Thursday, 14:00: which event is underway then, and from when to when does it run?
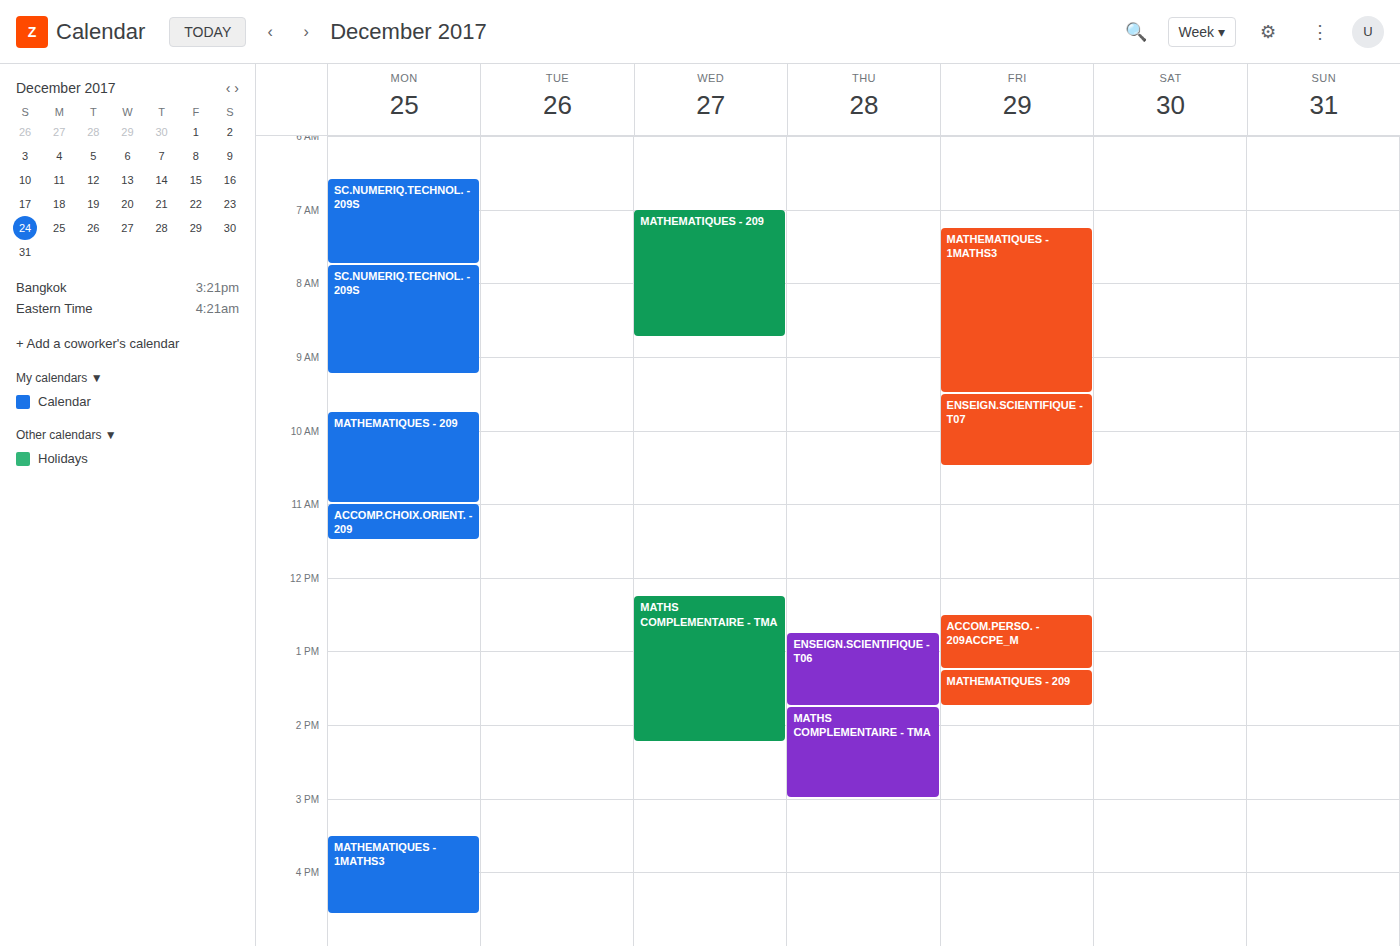
"MATHS COMPLEMENTAIRE - TMA", 13:45 to 15:00